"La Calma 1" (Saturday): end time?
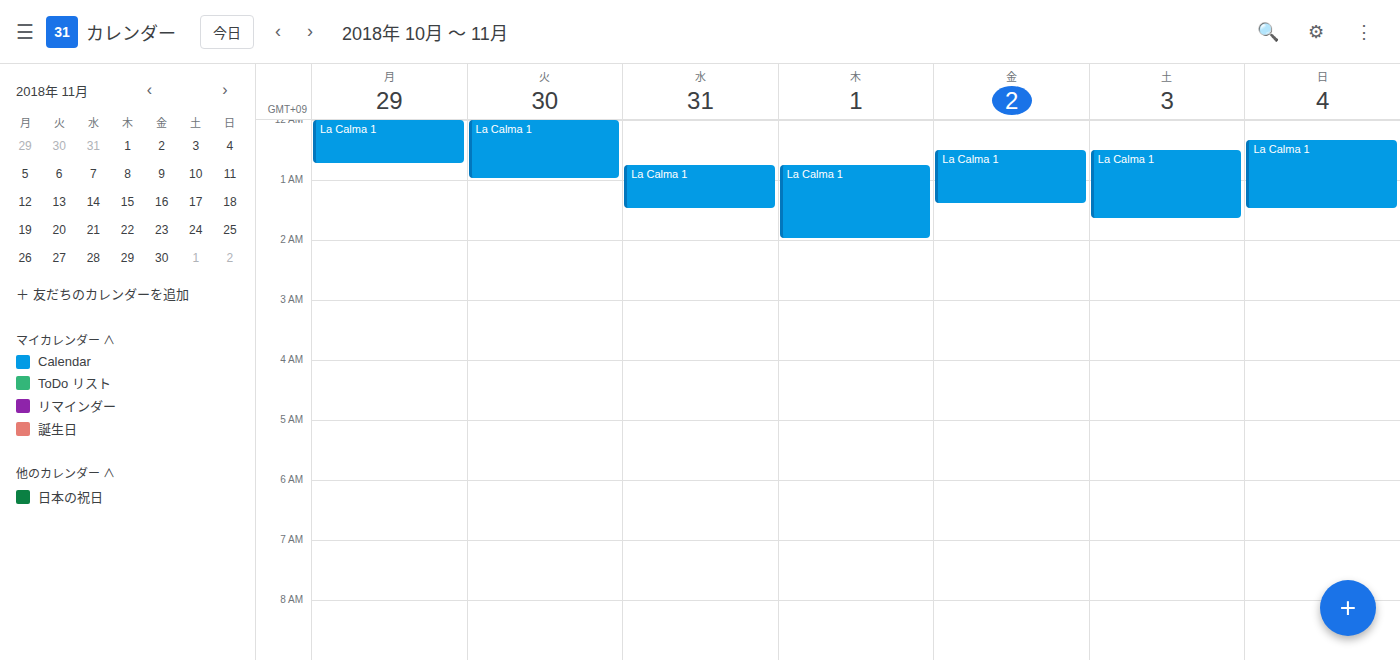
1:40 AM